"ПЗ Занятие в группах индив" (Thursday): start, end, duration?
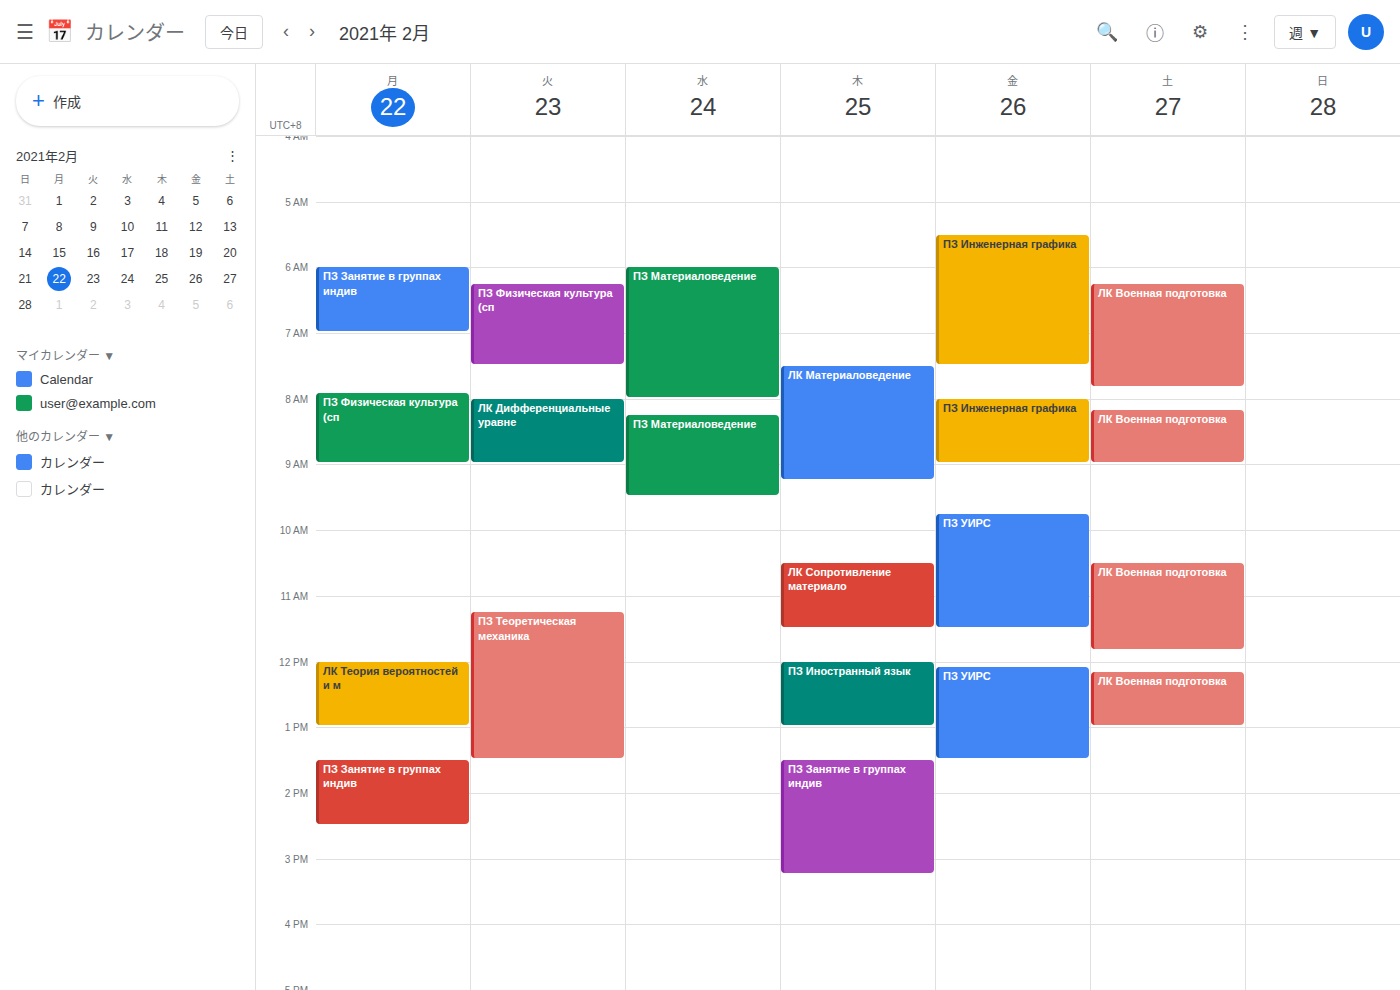
13:30 to 15:15, 1 hour 45 minutes